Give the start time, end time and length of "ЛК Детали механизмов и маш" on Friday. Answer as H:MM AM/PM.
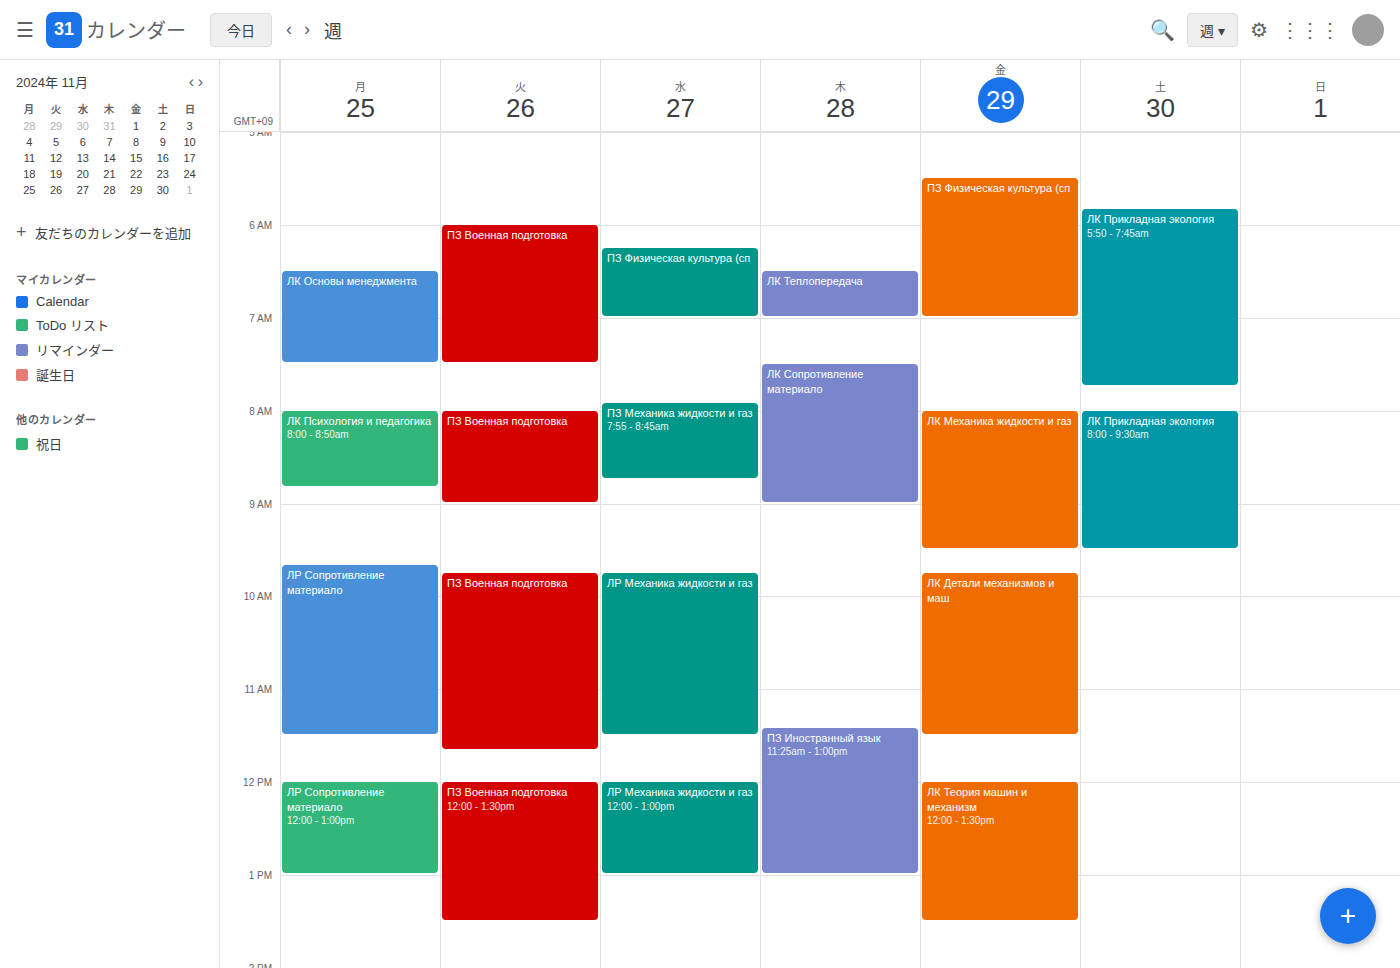
9:45 AM to 11:30 AM, 1 hour 45 minutes